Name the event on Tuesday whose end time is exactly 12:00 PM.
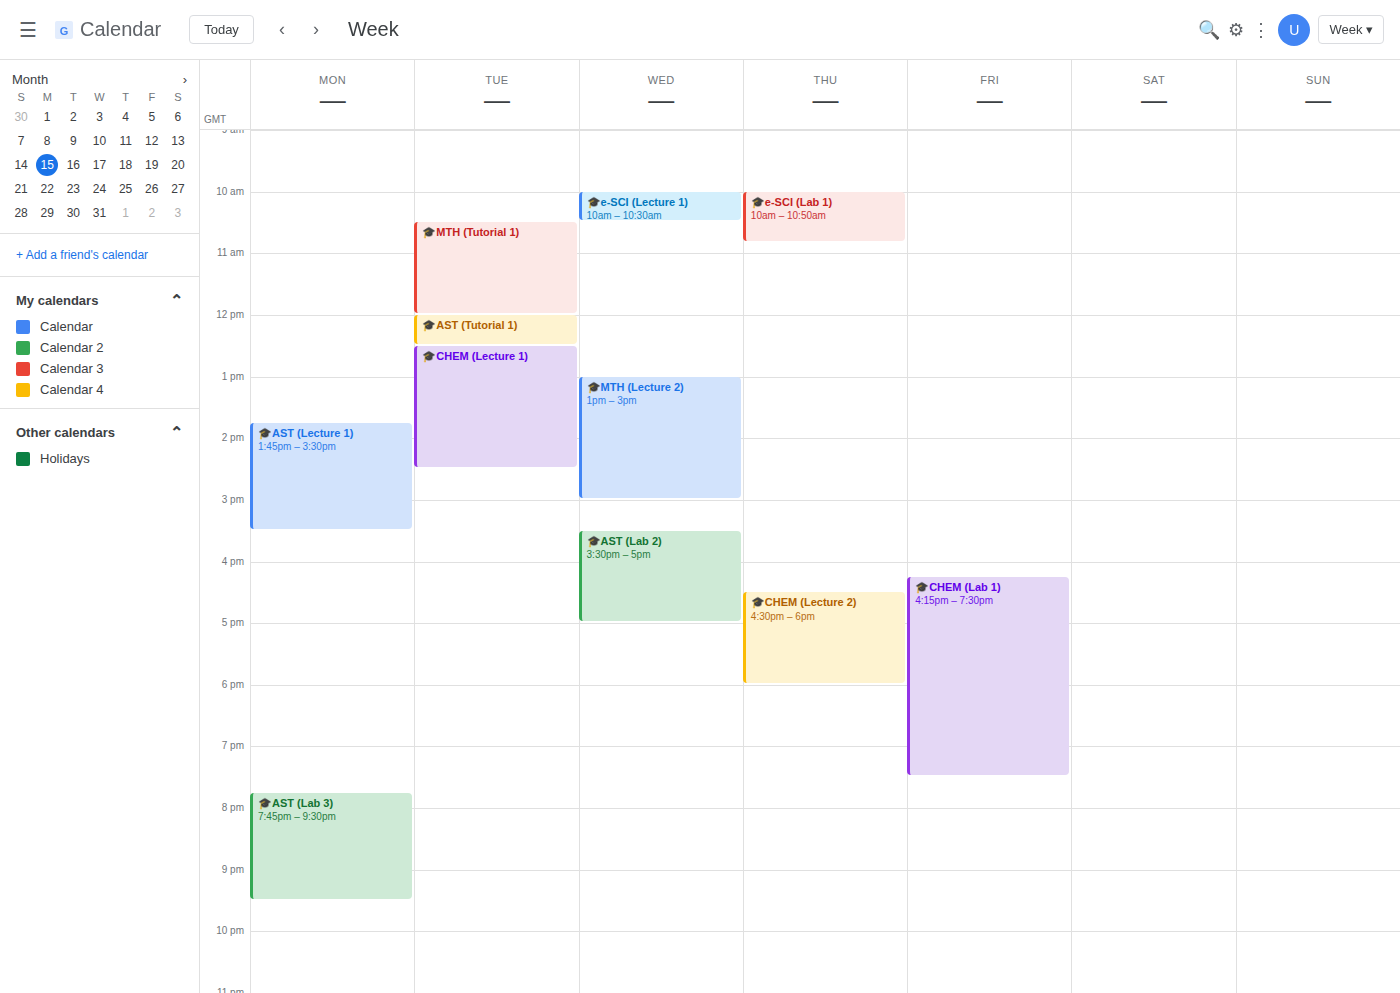
"🎓MTH (Tutorial 1)"